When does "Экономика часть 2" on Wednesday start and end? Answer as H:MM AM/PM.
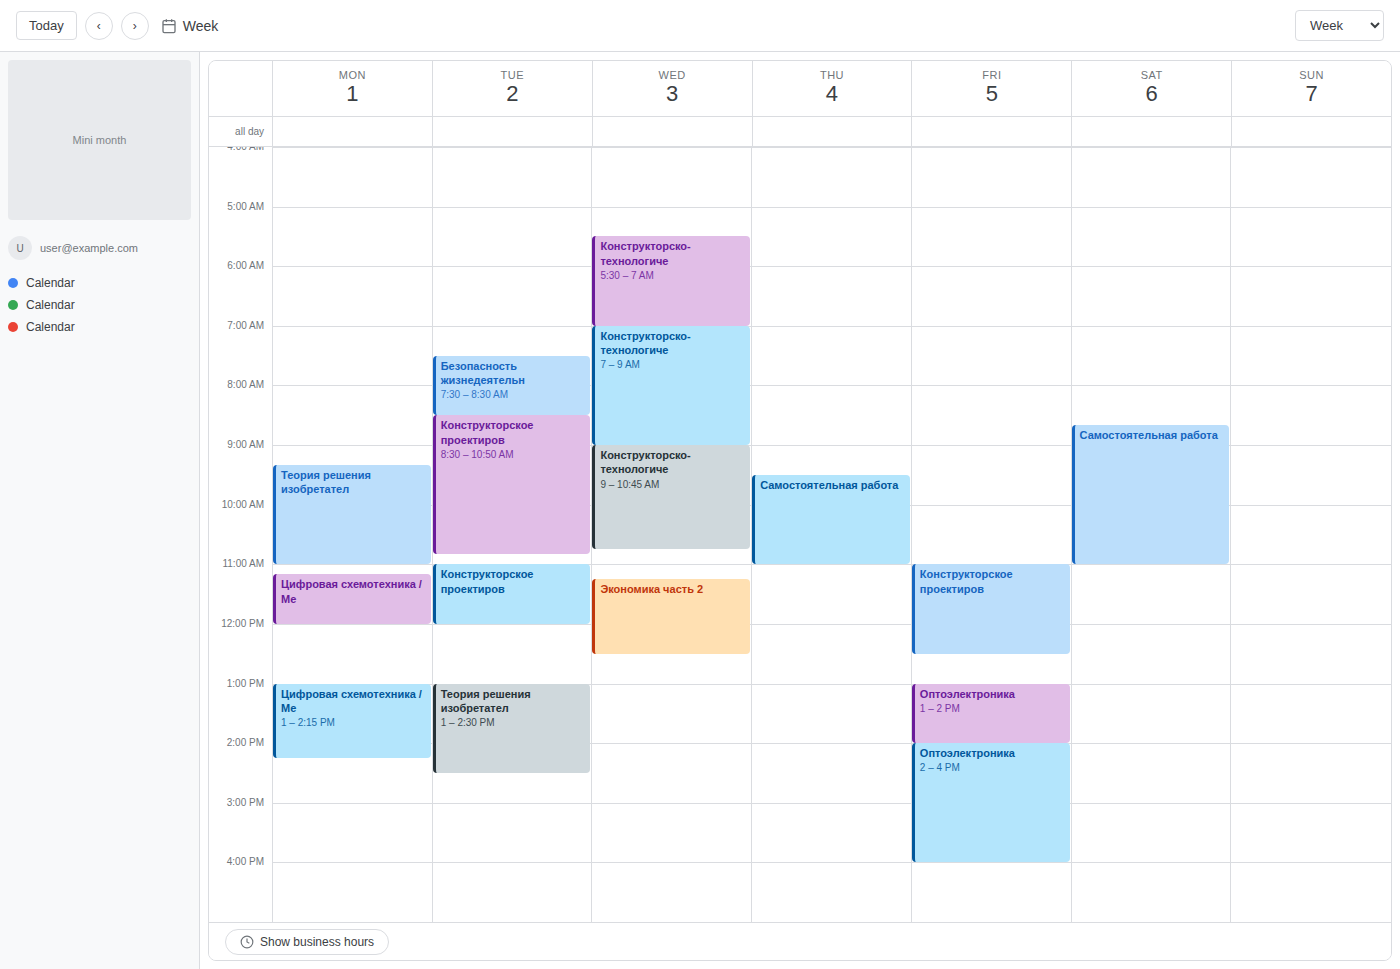
11:15 AM to 12:30 PM